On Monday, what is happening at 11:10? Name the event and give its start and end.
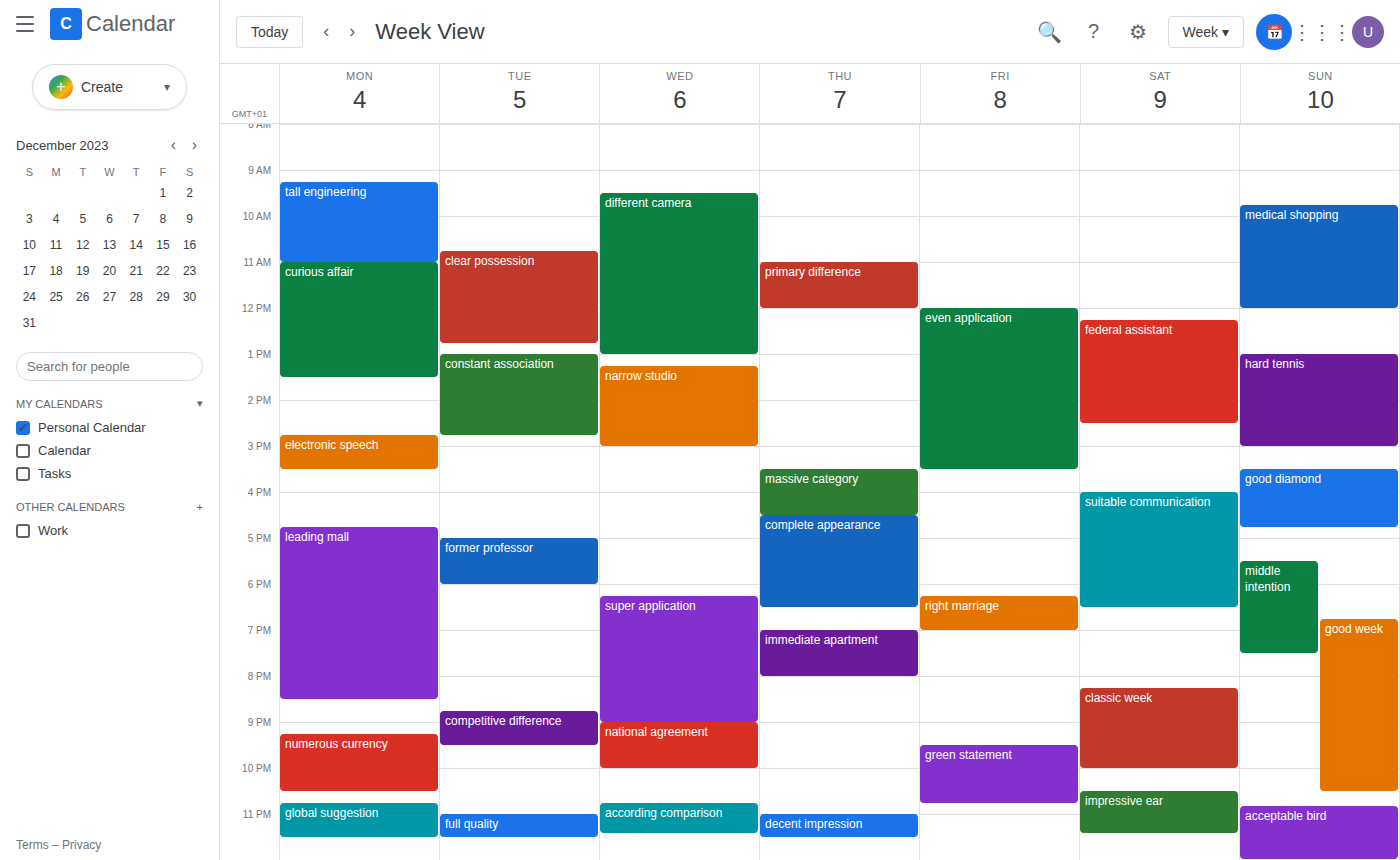
"curious affair", 11:00 to 13:30